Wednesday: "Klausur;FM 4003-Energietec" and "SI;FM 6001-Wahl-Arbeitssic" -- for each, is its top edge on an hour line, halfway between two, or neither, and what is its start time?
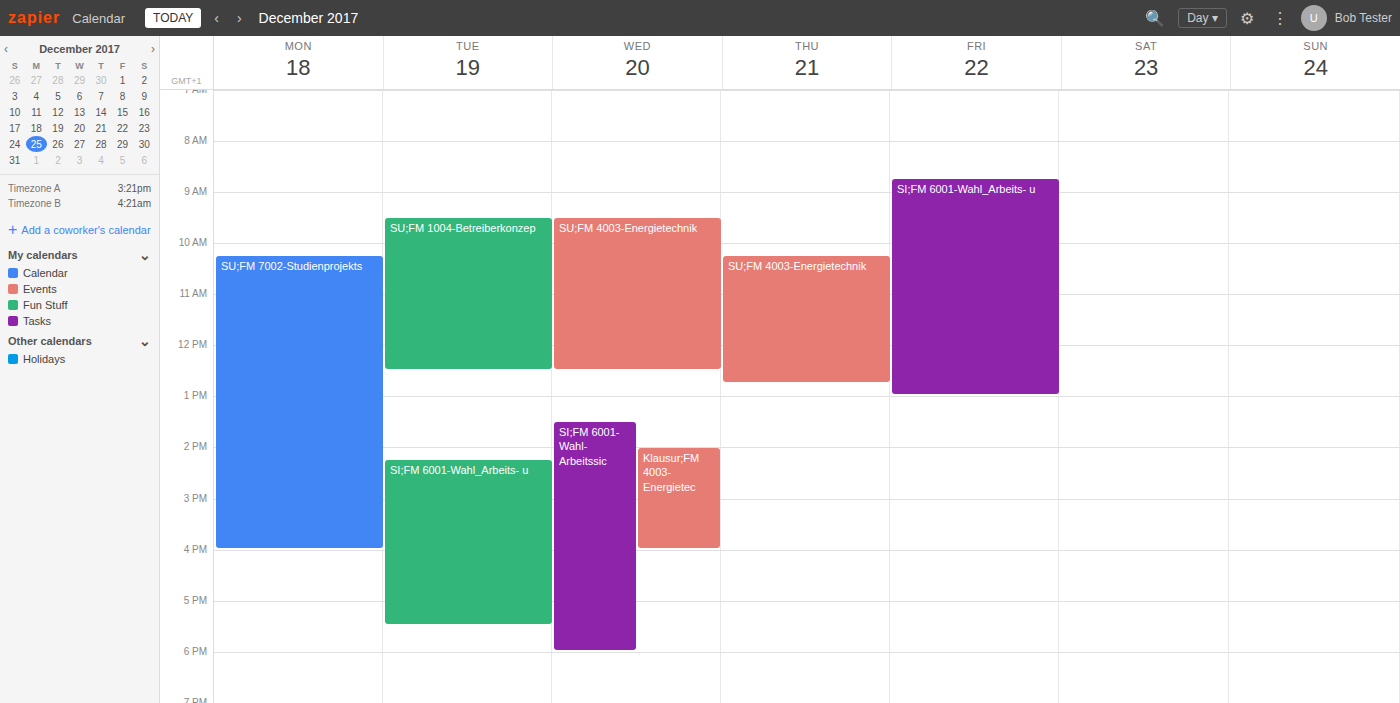
"Klausur;FM 4003-Energietec": 14:00, exactly on the 14:00 line. "SI;FM 6001-Wahl-Arbeitssic": 13:30, halfway between the 13:00 and 14:00 lines.